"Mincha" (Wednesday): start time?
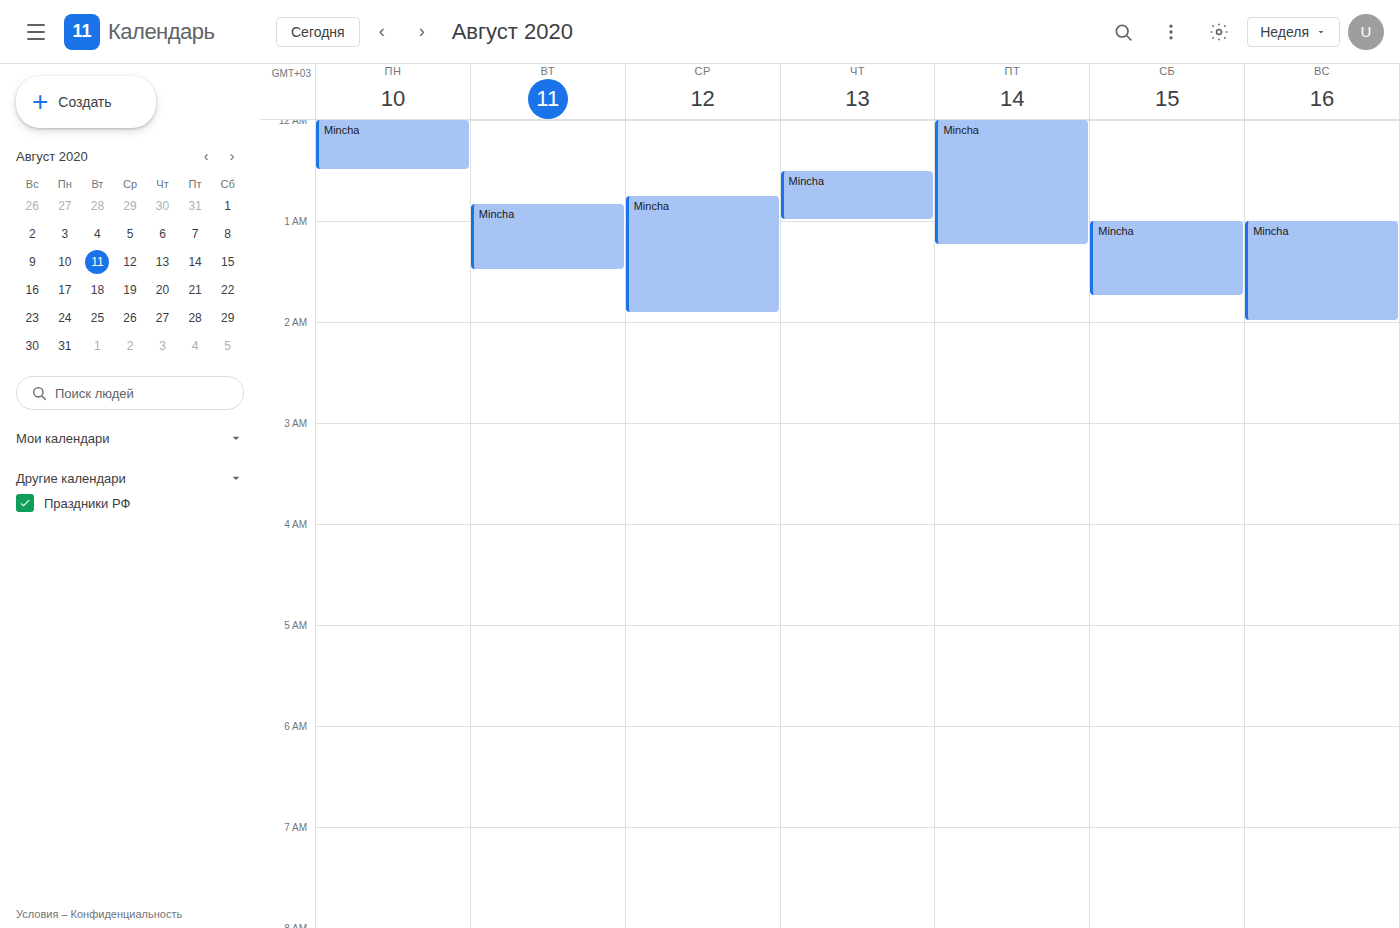
12:45 AM